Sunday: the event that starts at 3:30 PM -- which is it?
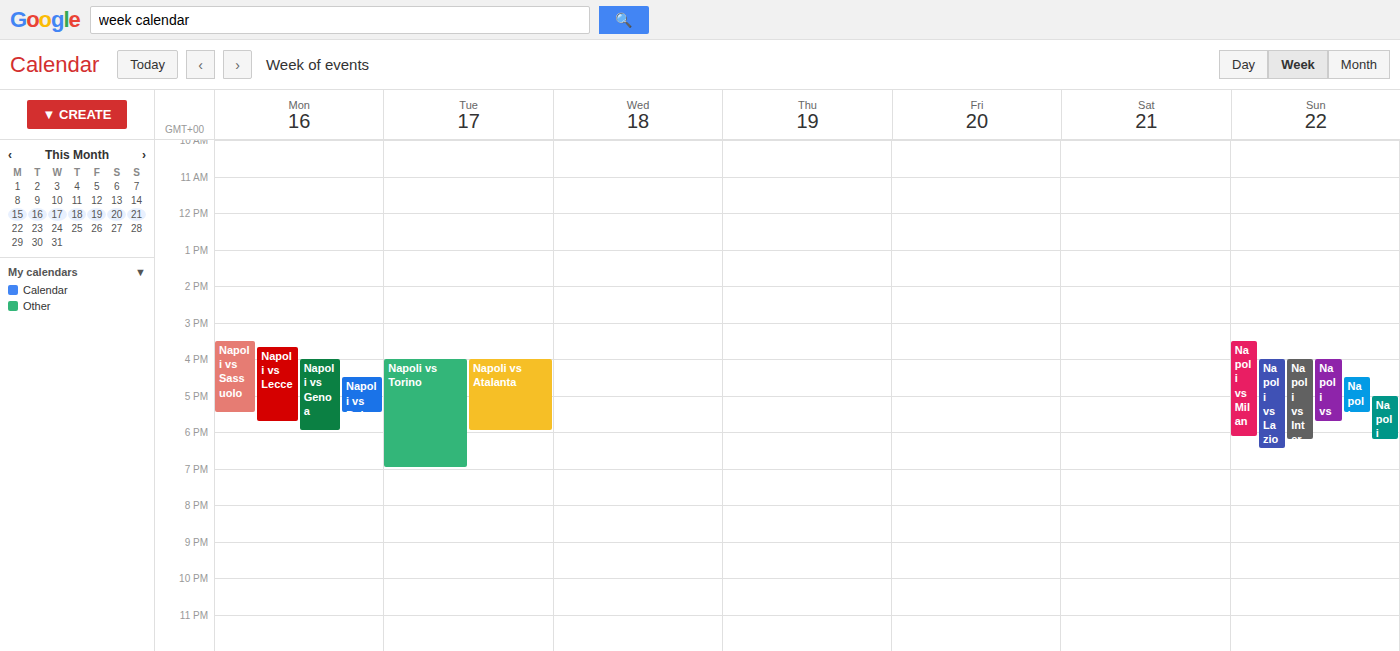
"Napoli vs Milan"